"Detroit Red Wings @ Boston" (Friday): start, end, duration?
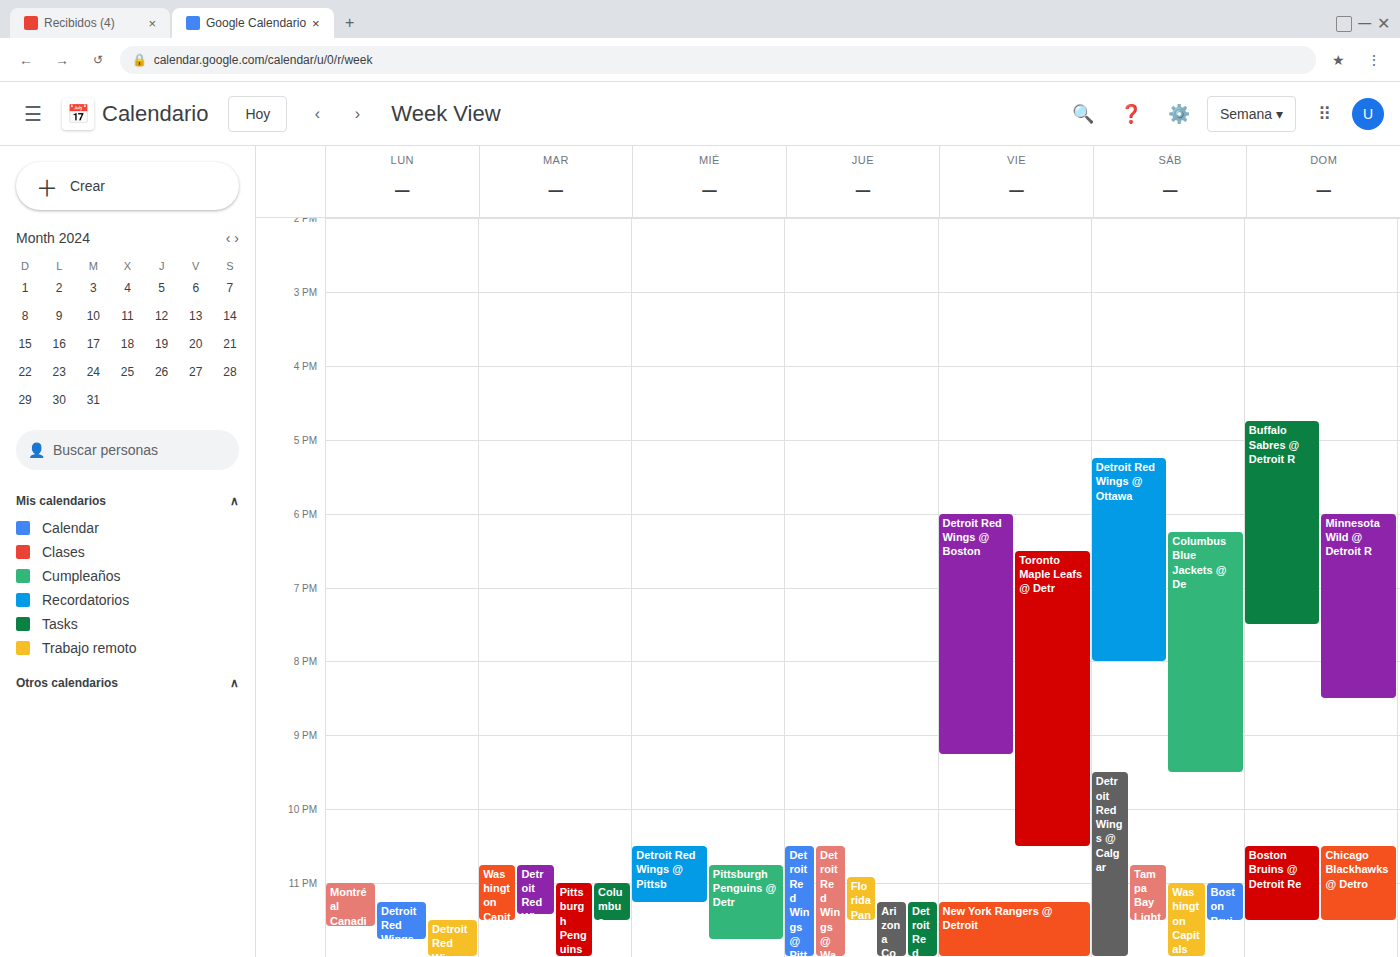
6:00 PM to 9:15 PM, 3 hours 15 minutes